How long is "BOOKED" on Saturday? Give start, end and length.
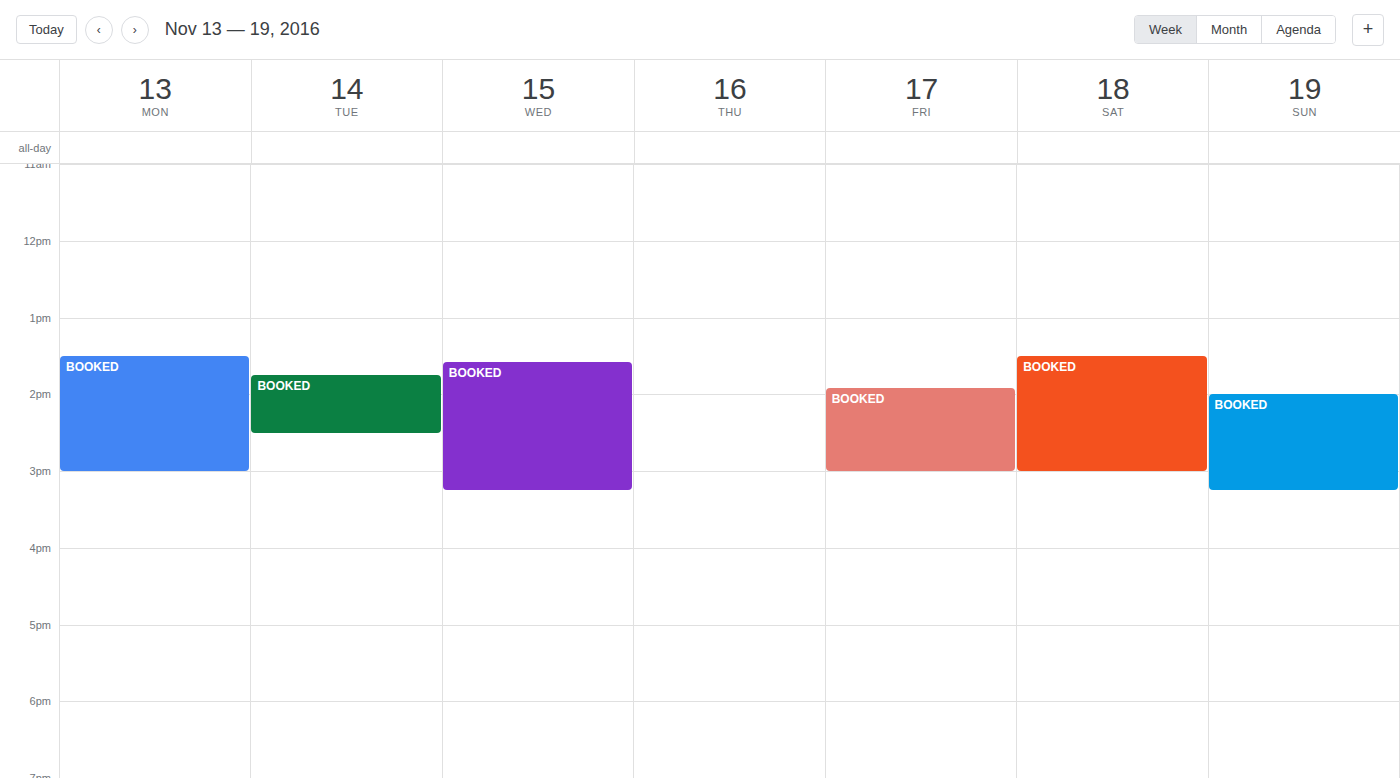
1:30 PM to 3:00 PM, 1 hour 30 minutes